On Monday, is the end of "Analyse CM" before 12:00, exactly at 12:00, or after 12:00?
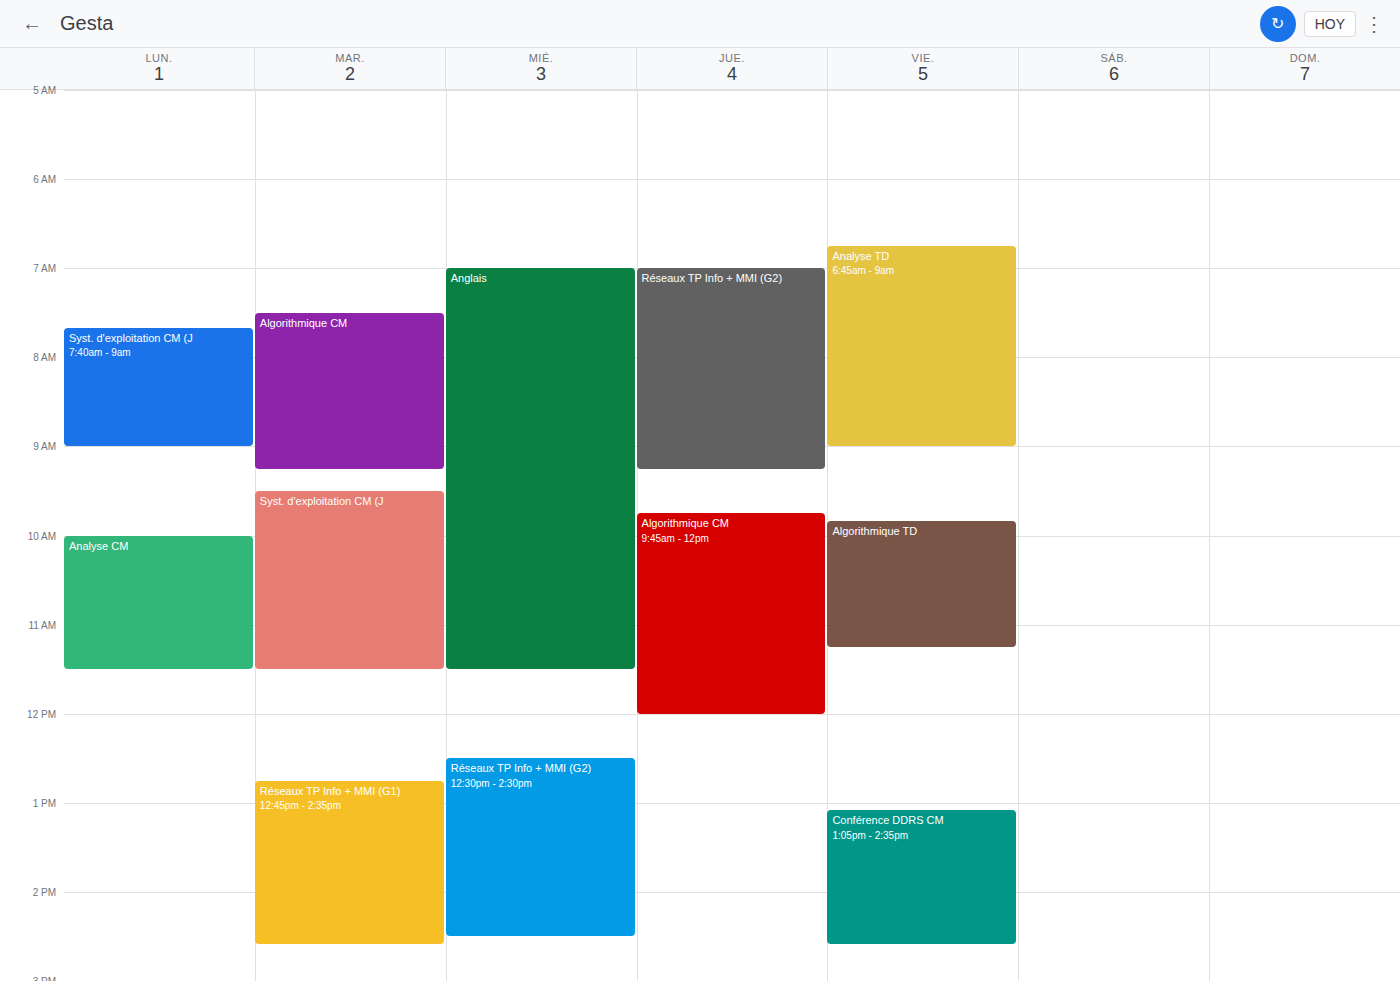
11:30 -- before 12:00, 30 minutes above the 12:00 line.